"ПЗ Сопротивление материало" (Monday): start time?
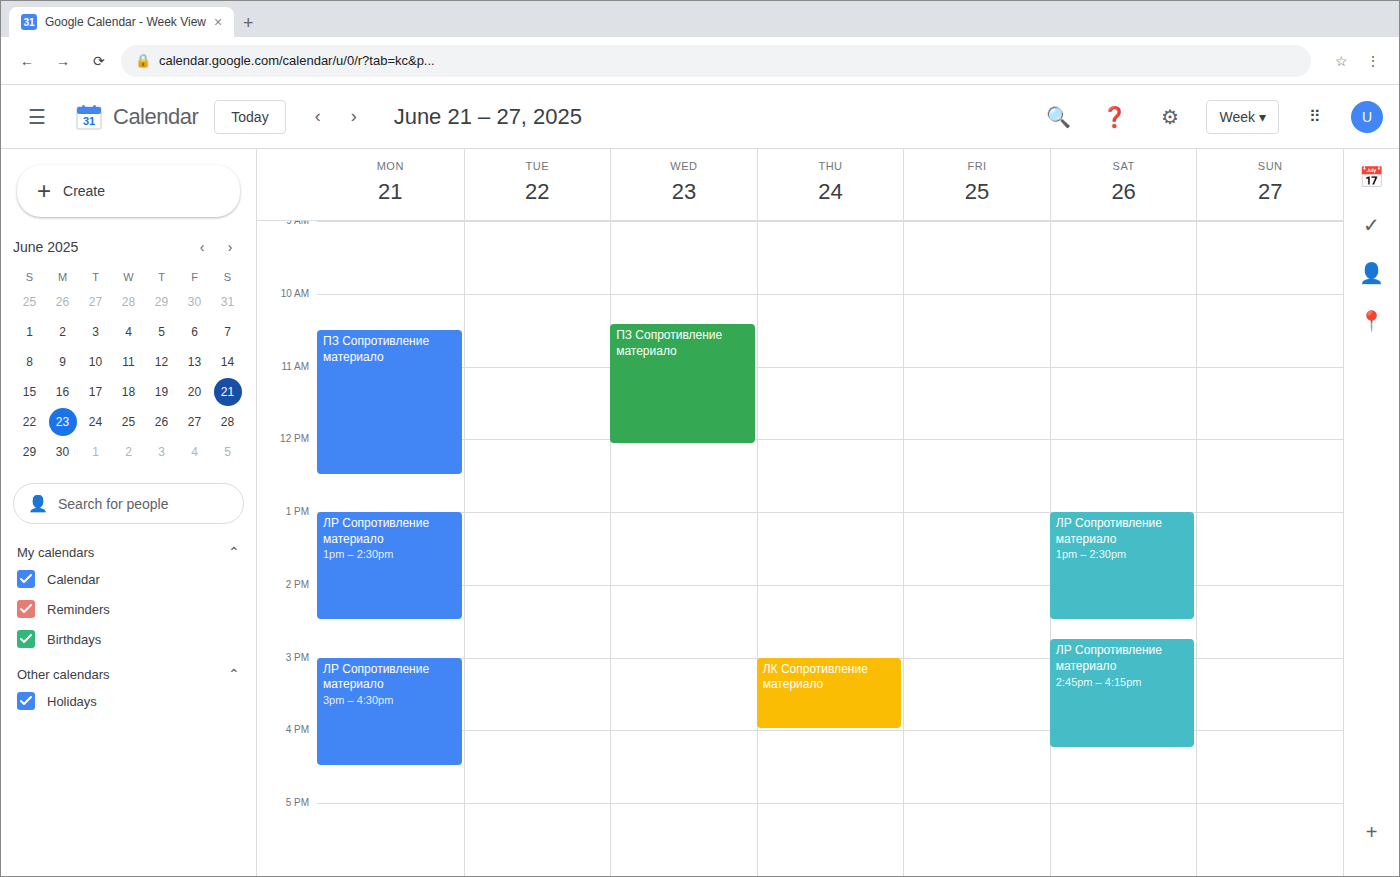
10:30 AM